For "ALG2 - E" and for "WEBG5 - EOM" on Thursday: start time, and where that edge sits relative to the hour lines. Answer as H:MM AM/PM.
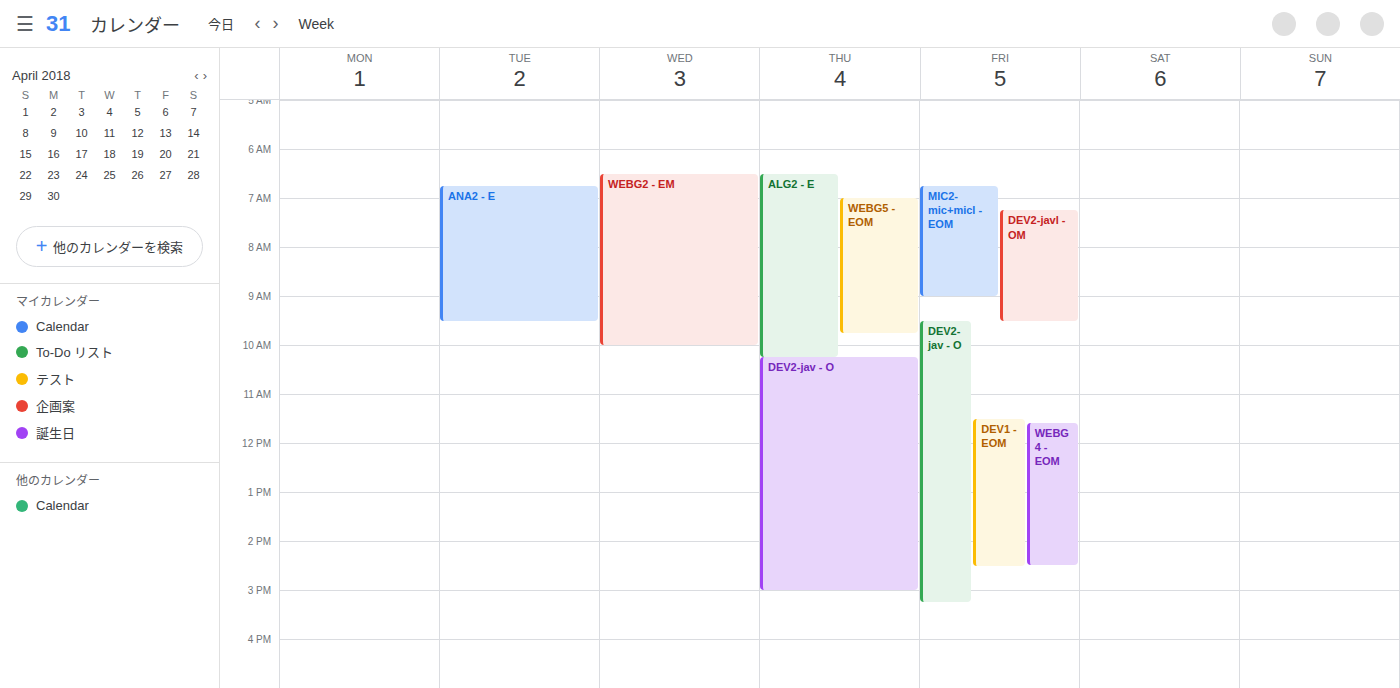
"ALG2 - E": 6:30 AM, halfway between the 6 AM and 7 AM lines. "WEBG5 - EOM": 7:00 AM, exactly on the 7 AM line.